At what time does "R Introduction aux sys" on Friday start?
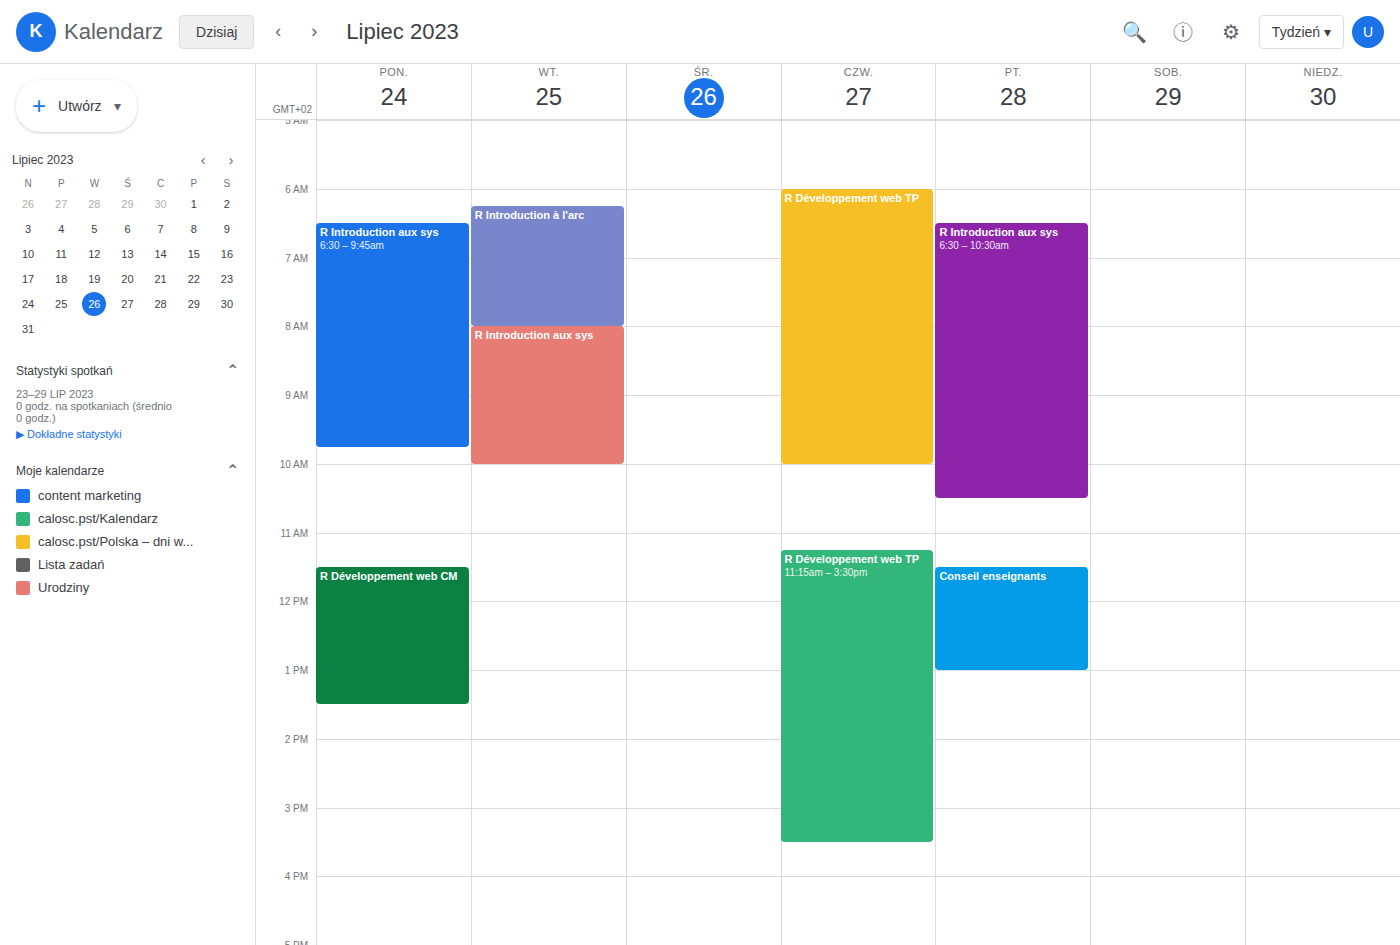
6:30 AM